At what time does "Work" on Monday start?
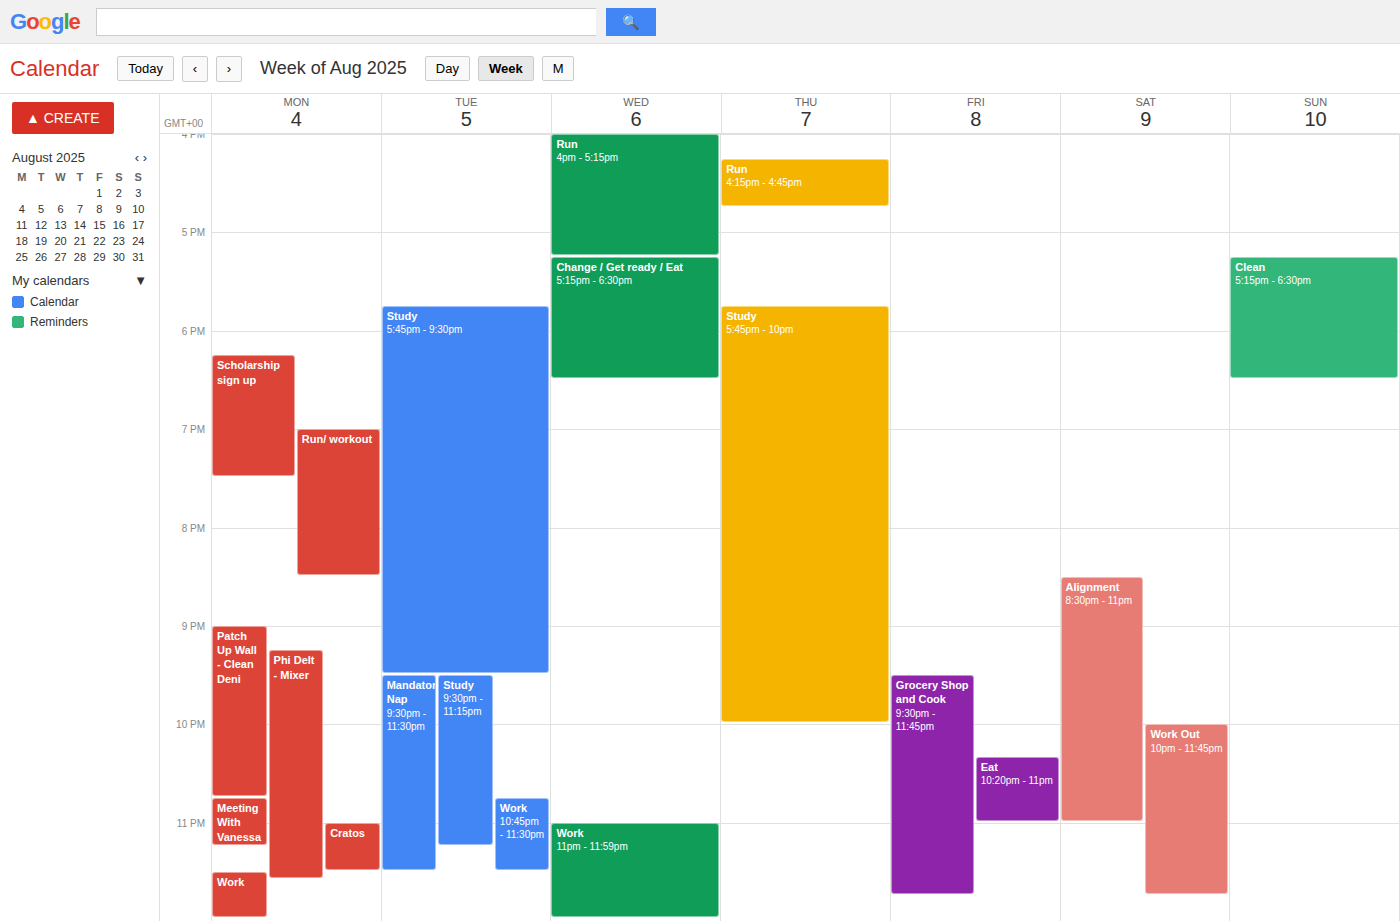
11:30 PM